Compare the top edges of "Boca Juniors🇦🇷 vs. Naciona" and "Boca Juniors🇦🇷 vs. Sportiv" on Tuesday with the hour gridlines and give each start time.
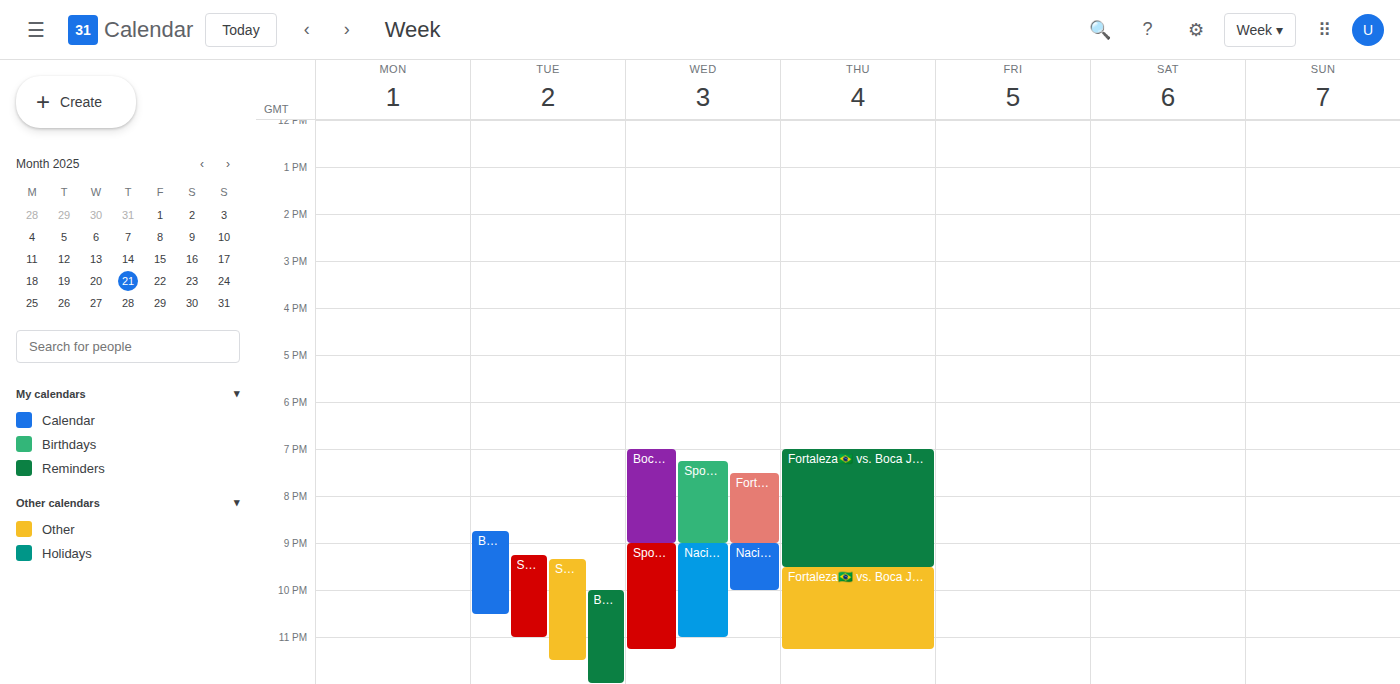
"Boca Juniors🇦🇷 vs. Naciona": 10:00 PM, exactly on the 10 PM line. "Boca Juniors🇦🇷 vs. Sportiv": 8:45 PM, neither: three quarters of the way from the 8 PM line to the 9 PM line.